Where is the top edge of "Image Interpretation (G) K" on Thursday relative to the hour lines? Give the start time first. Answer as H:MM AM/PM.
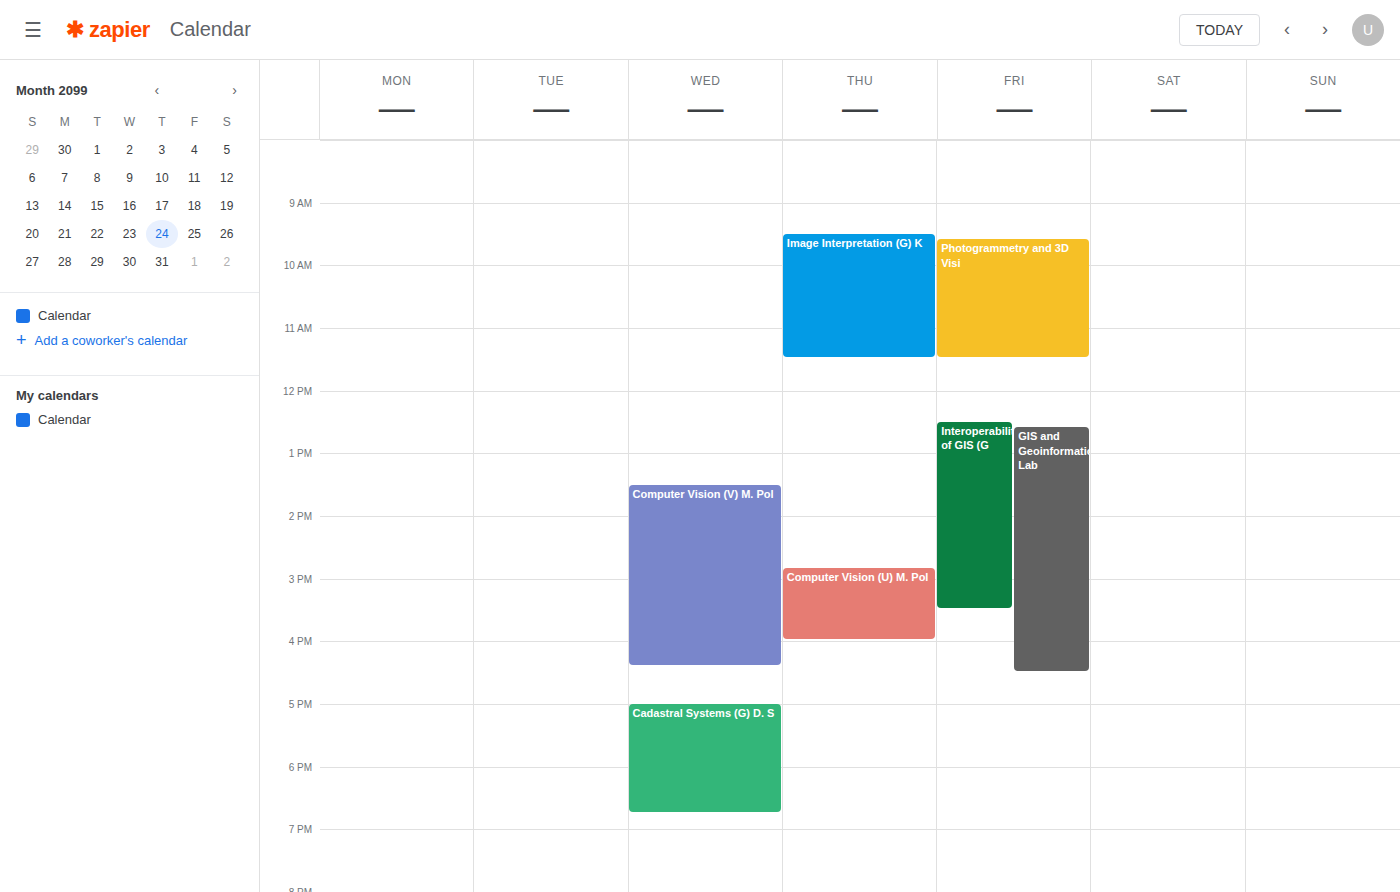
9:30 AM -- halfway between the 9 AM and 10 AM lines.